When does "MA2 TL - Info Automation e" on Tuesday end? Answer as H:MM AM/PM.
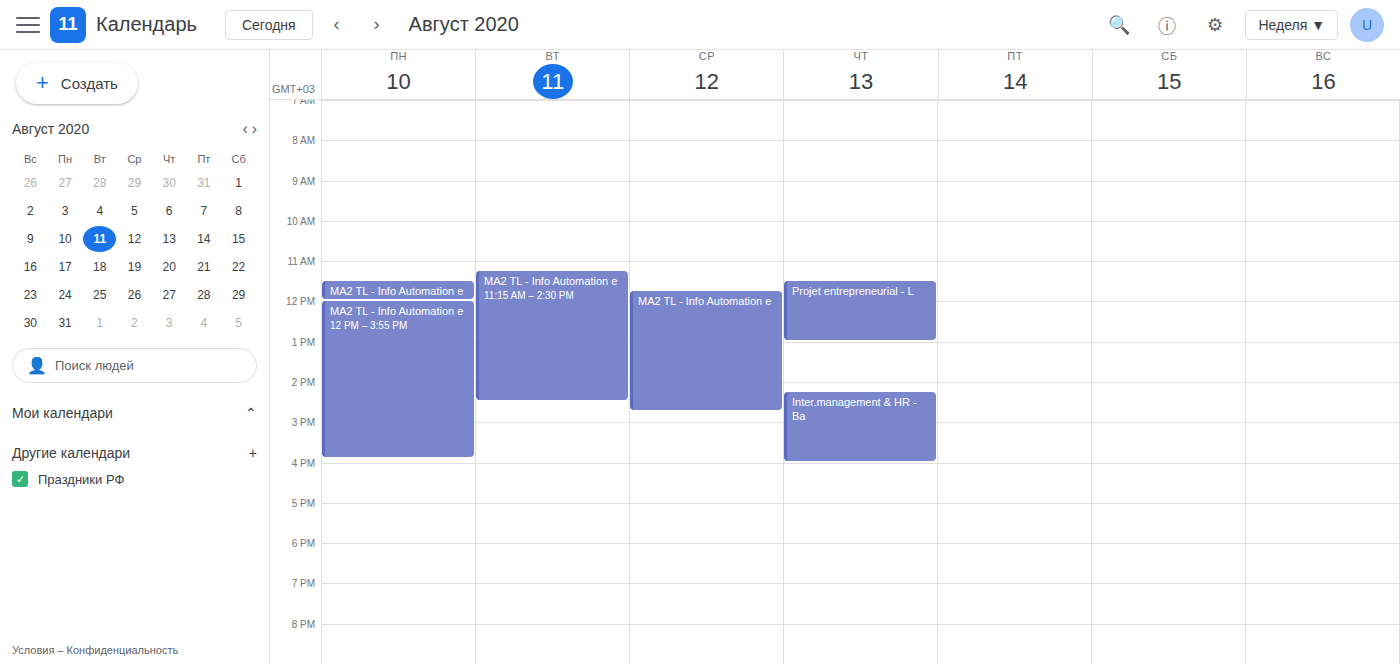
2:30 PM